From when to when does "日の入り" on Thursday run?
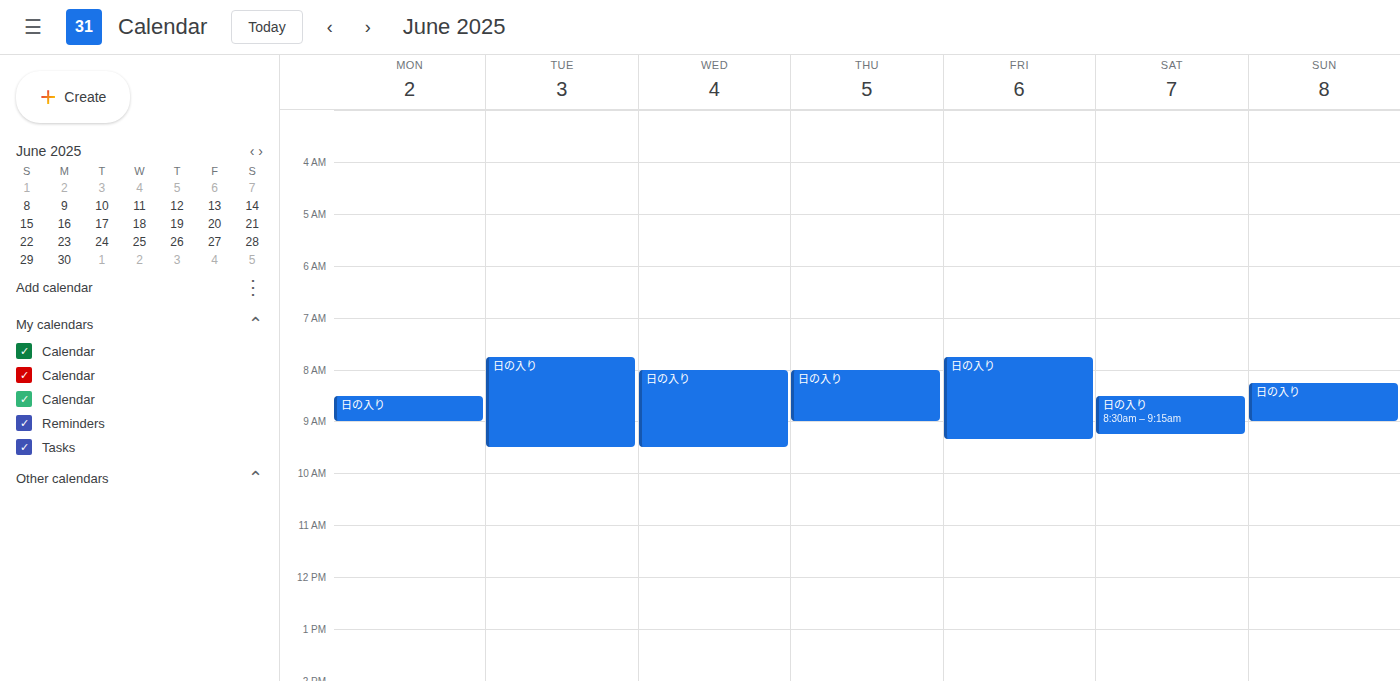
8:00 AM to 9:00 AM